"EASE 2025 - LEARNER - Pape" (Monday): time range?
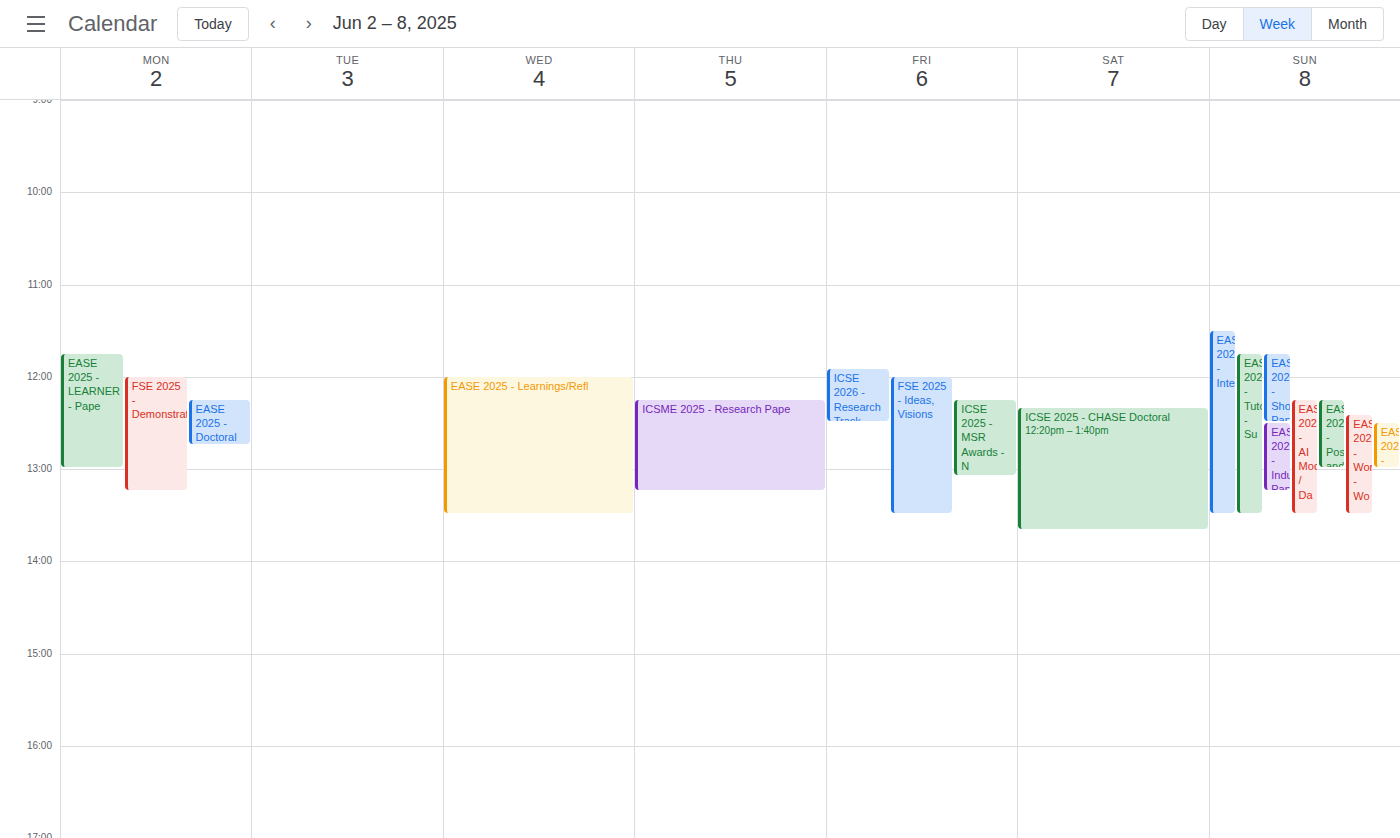
11:45 AM to 1:00 PM